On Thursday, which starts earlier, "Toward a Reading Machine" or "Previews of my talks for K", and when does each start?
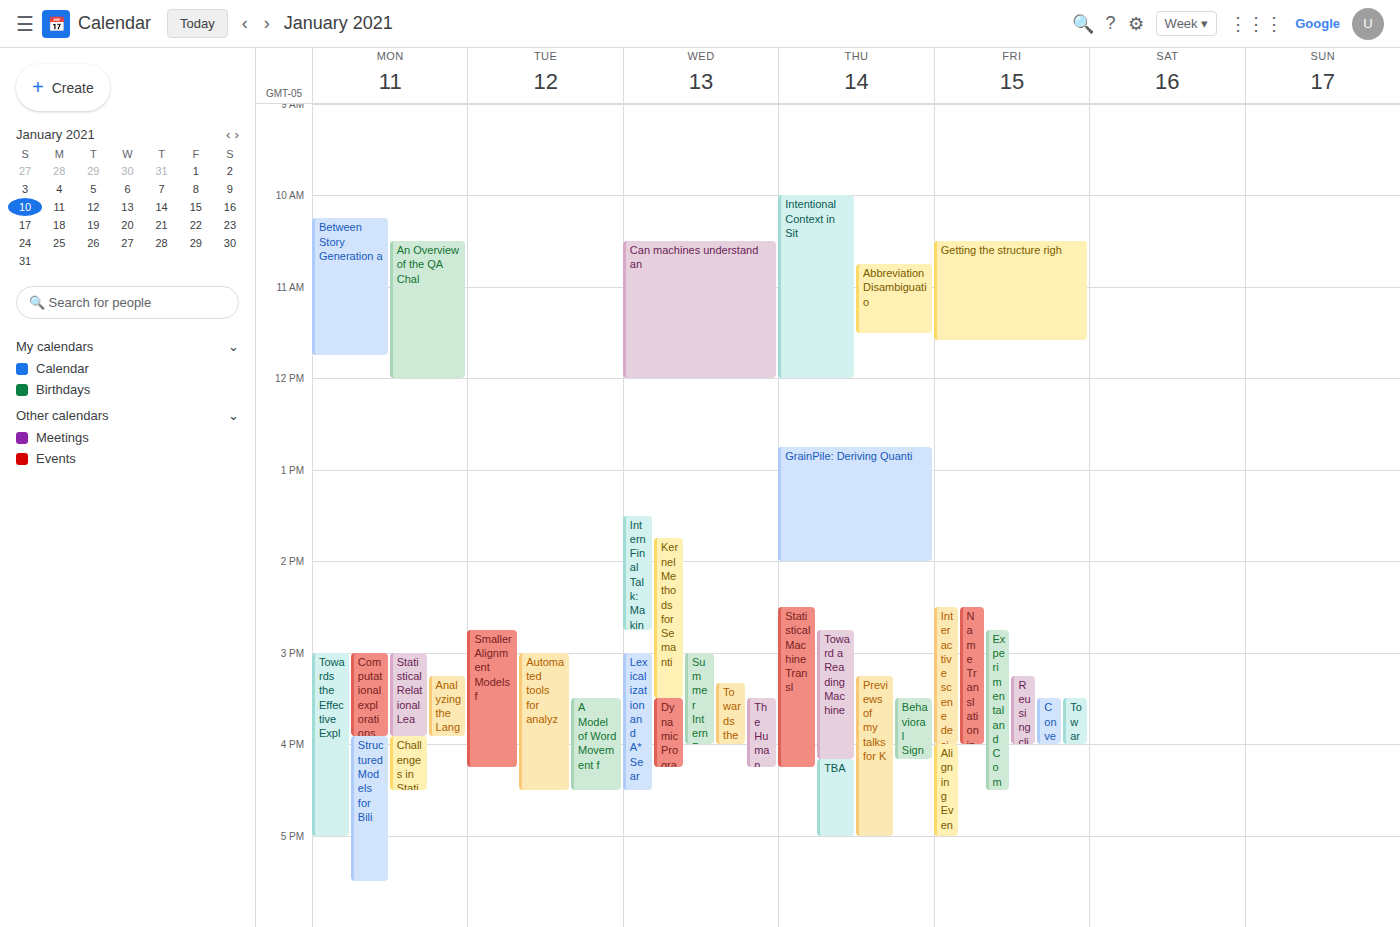
"Toward a Reading Machine" 14:45; "Previews of my talks for K" 15:15.